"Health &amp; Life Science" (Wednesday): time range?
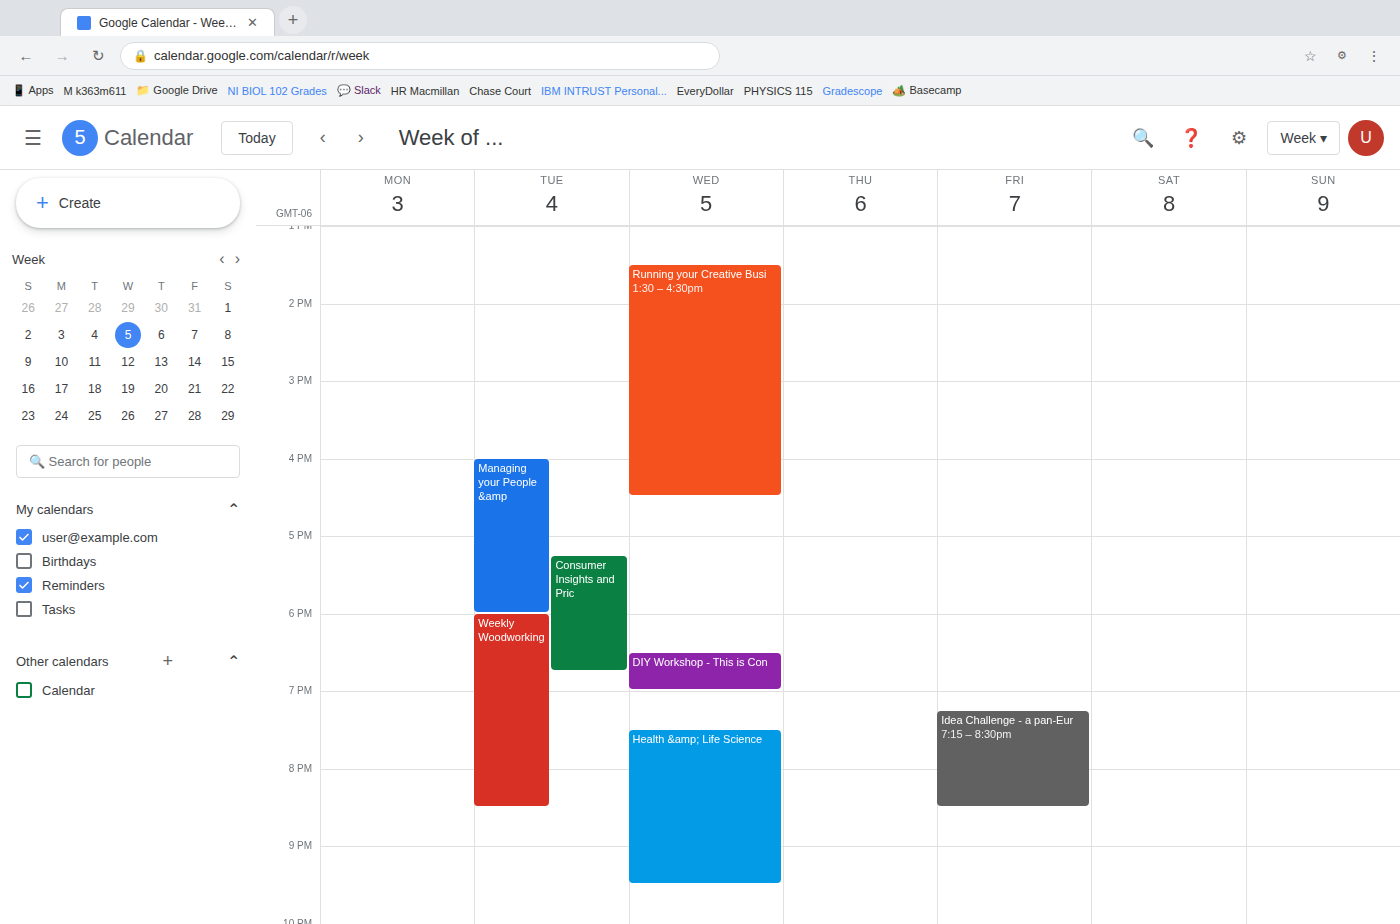
7:30 PM to 9:30 PM